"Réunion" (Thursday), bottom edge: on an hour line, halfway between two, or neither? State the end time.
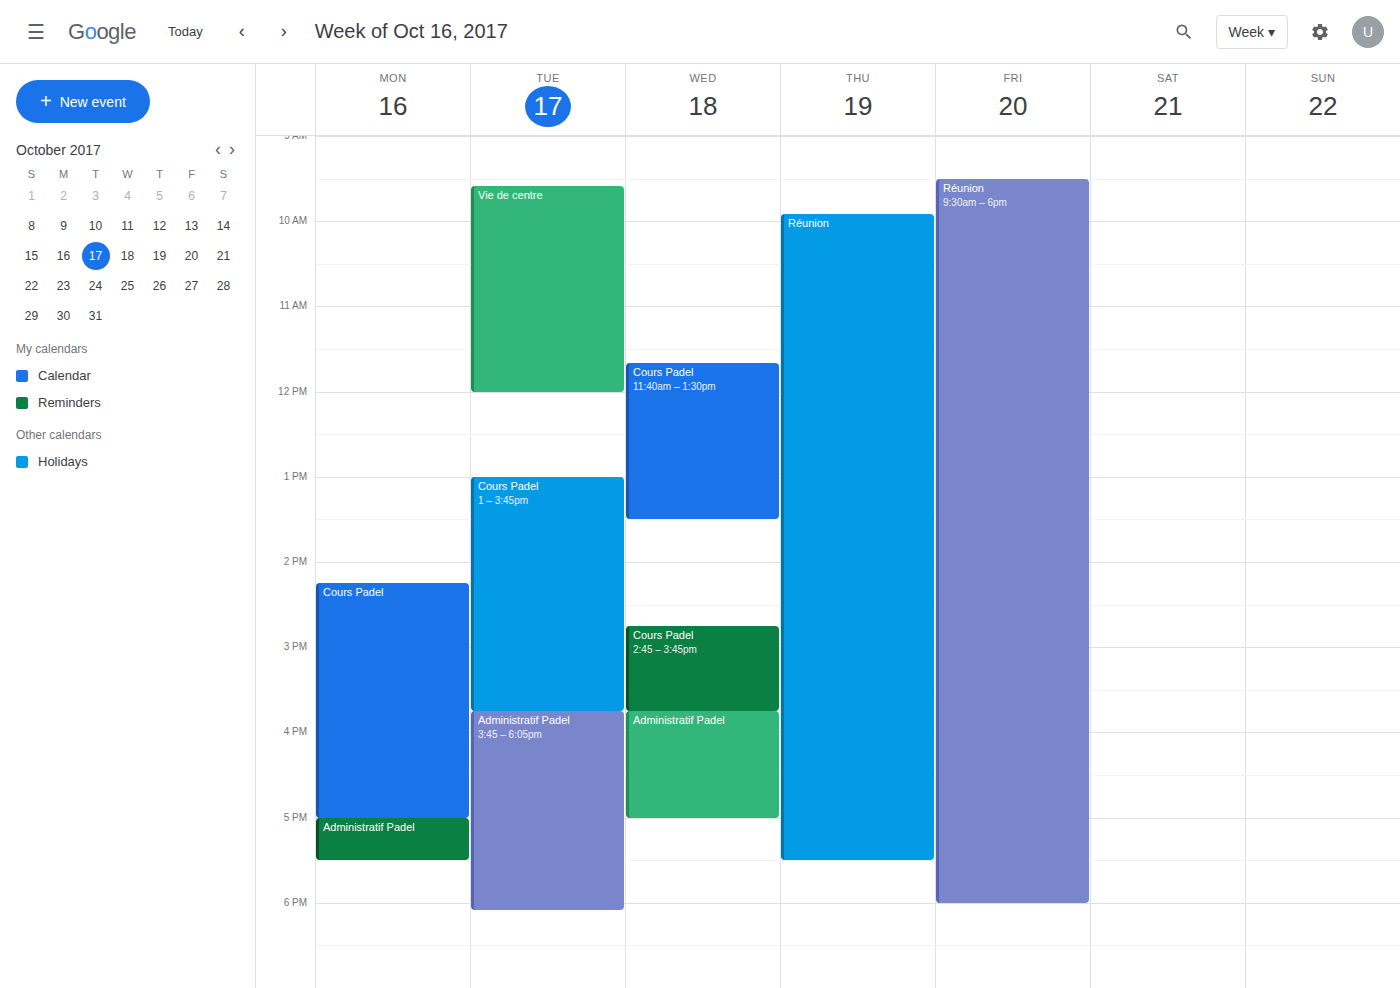
5:30 PM -- halfway between the 5 PM and 6 PM lines.